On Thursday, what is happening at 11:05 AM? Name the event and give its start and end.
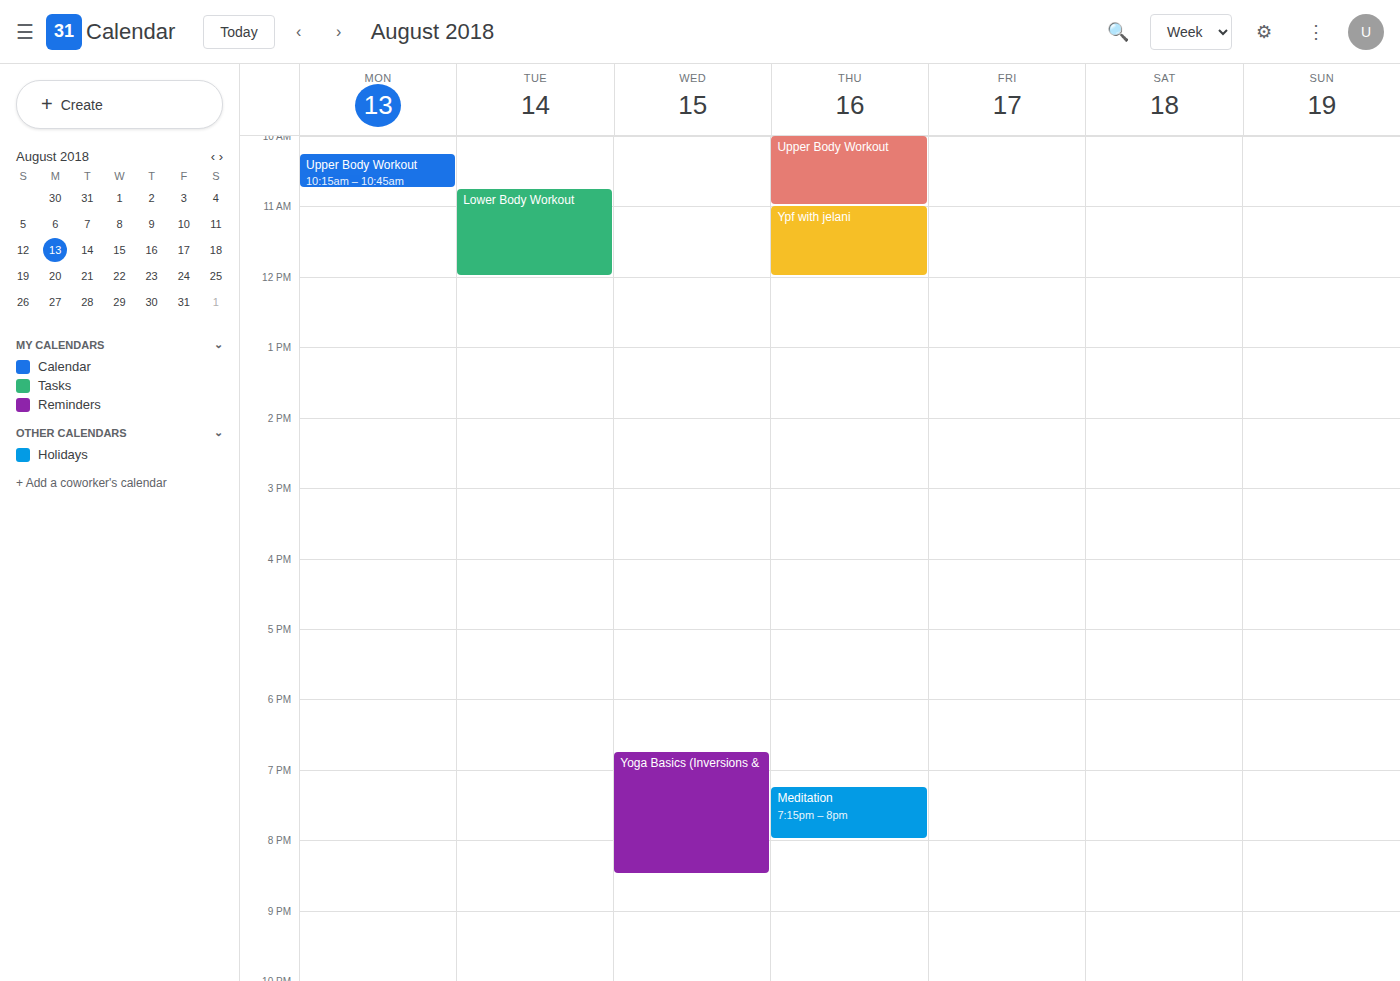
"Ypf with jelani", 11:00 AM to 12:00 PM